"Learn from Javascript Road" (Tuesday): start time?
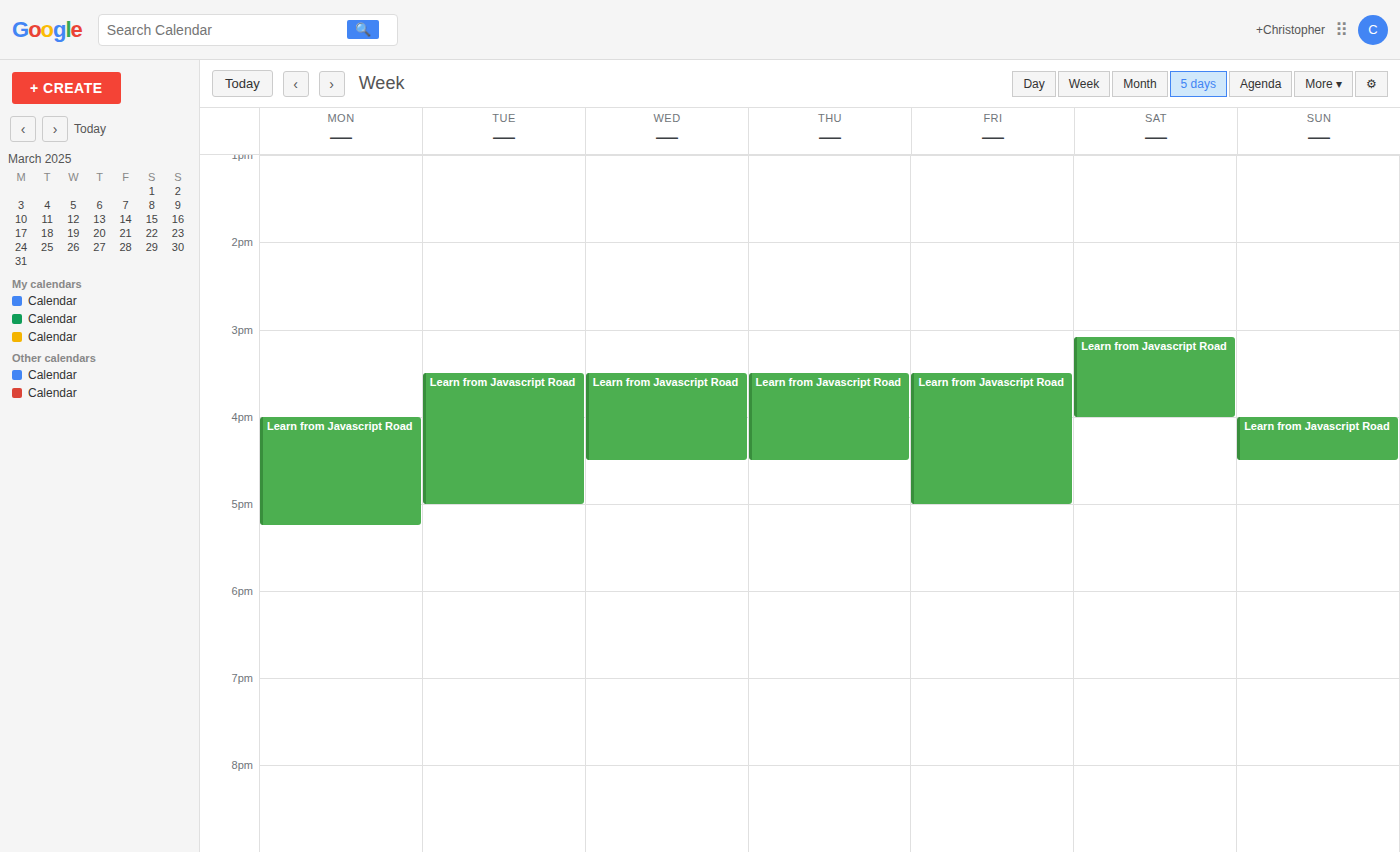
3:30 PM